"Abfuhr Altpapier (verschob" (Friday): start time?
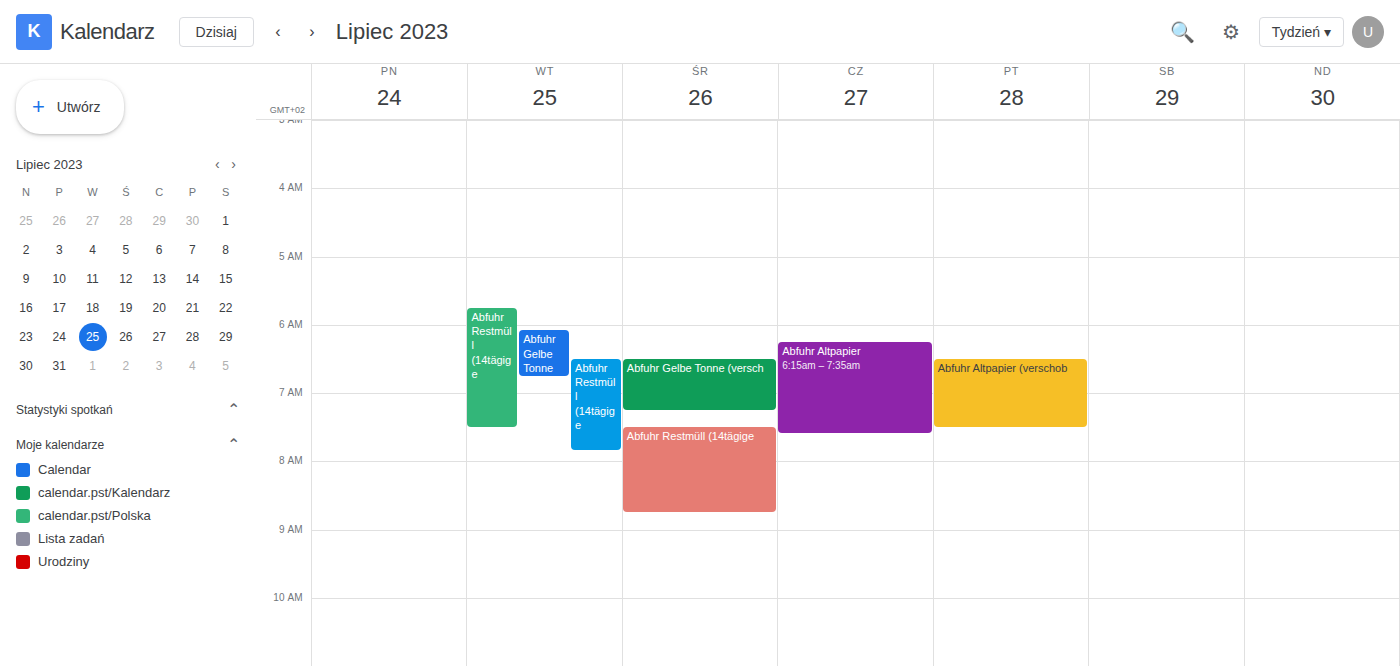
6:30 AM